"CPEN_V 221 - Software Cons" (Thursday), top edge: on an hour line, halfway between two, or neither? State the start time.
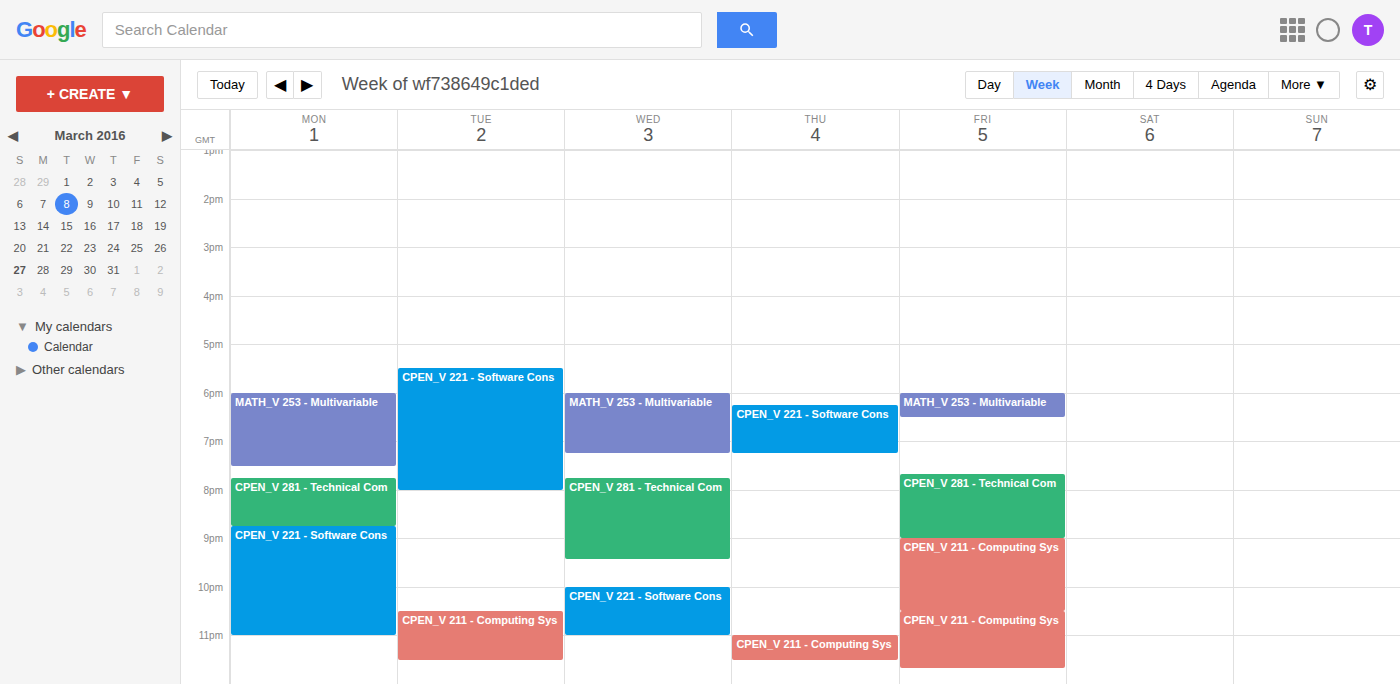
6:15 PM -- neither: a quarter of the way from the 6 PM line to the 7 PM line.